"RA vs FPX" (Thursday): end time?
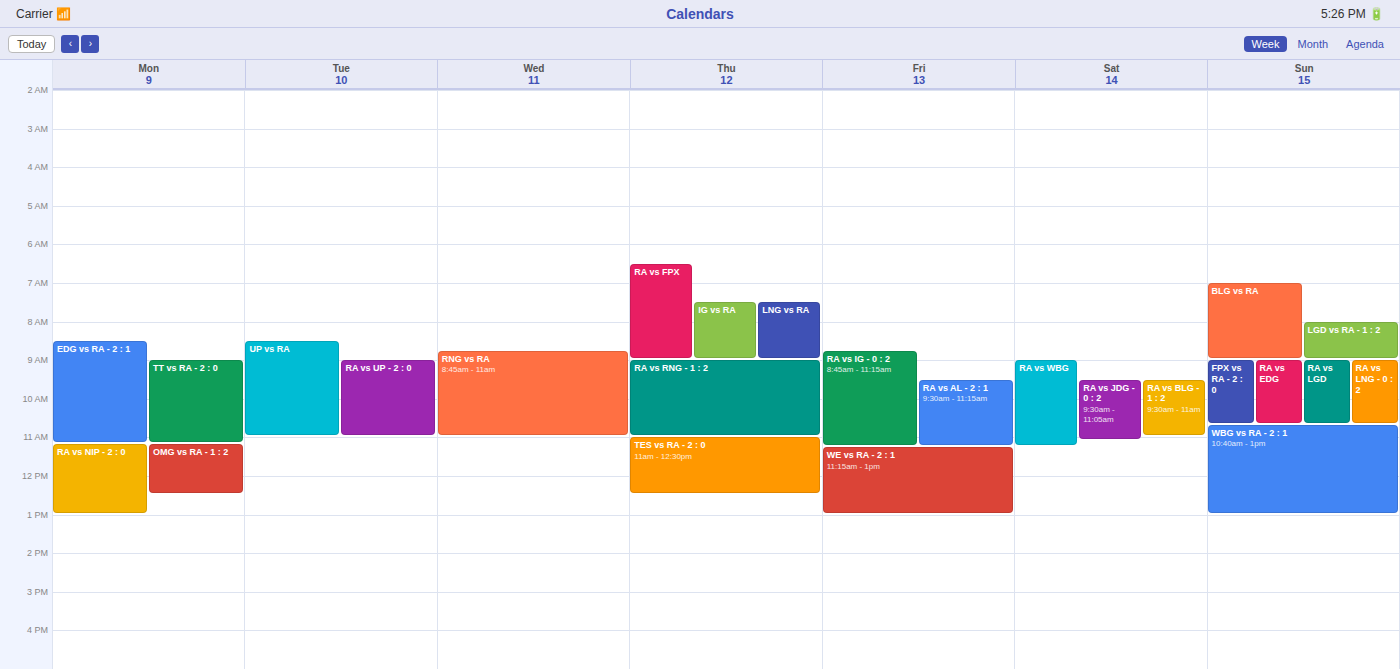
9:00 AM